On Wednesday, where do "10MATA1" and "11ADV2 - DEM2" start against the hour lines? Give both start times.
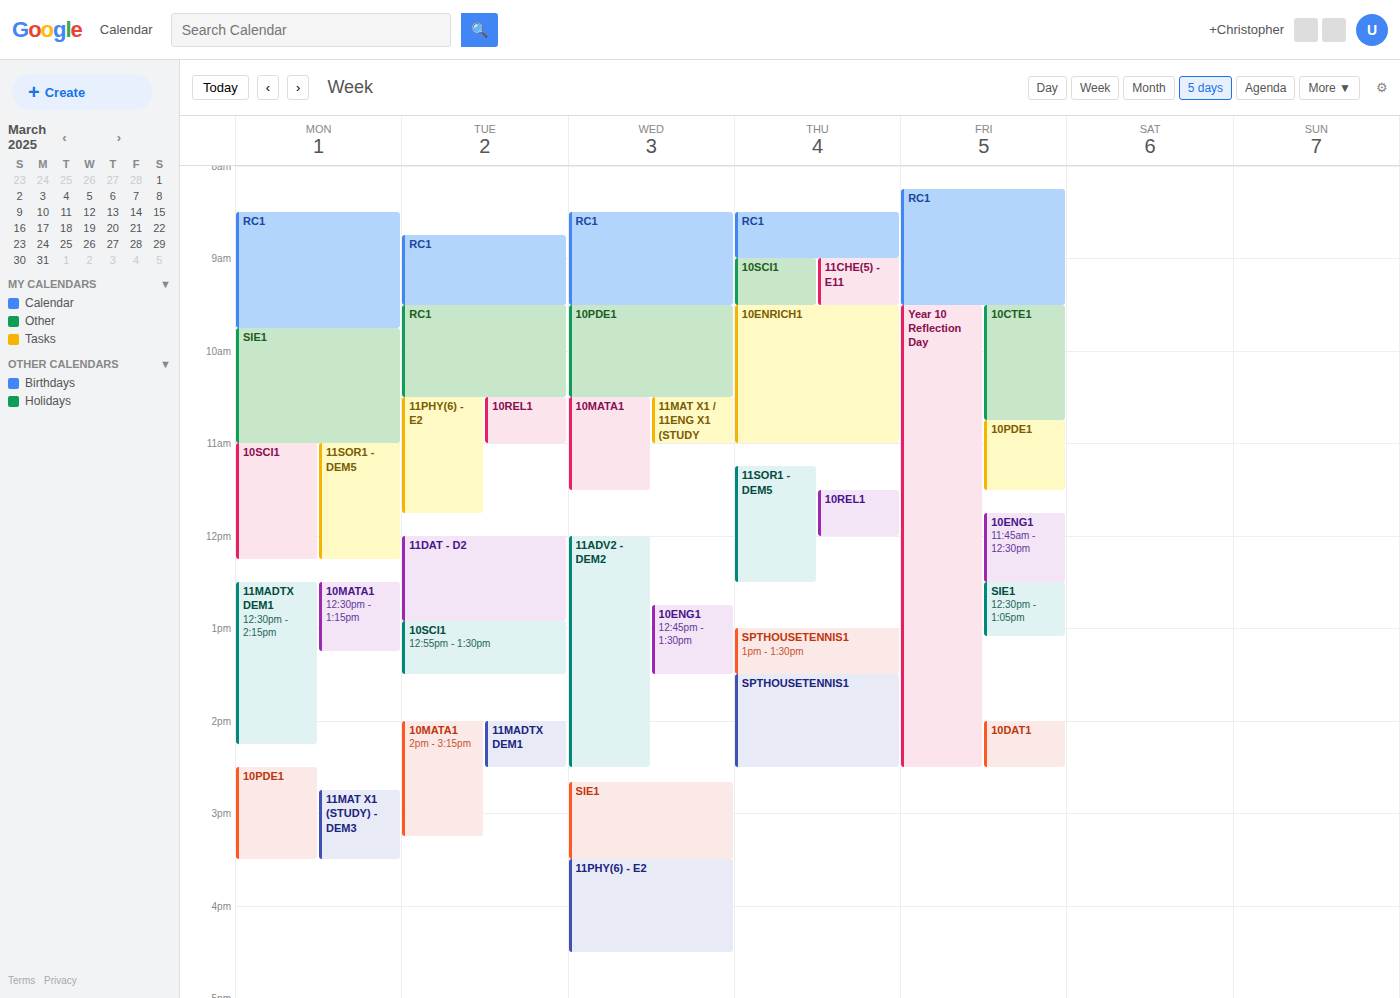
"10MATA1": 10:30 AM, halfway between the 10 AM and 11 AM lines. "11ADV2 - DEM2": 12:00 PM, exactly on the 12 PM line.